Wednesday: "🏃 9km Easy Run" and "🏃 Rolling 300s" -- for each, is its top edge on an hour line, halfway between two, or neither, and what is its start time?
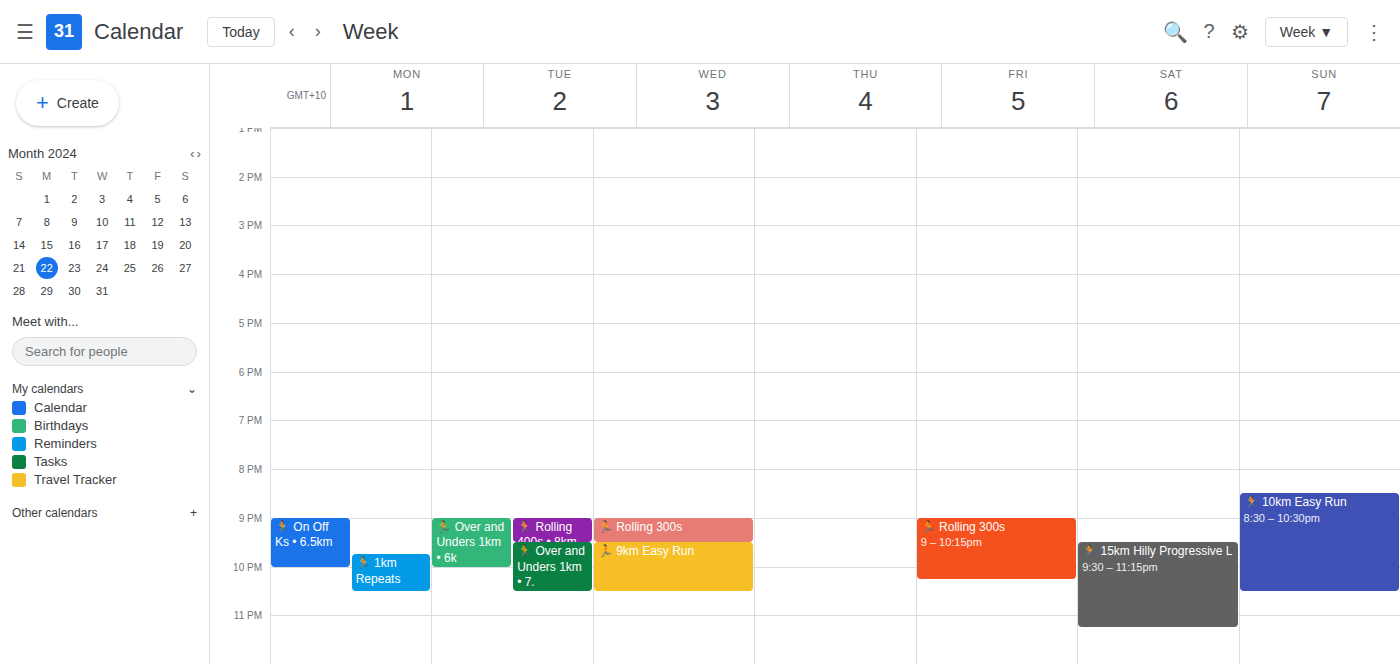
"🏃 9km Easy Run": 9:30 PM, halfway between the 9 PM and 10 PM lines. "🏃 Rolling 300s": 9:00 PM, exactly on the 9 PM line.